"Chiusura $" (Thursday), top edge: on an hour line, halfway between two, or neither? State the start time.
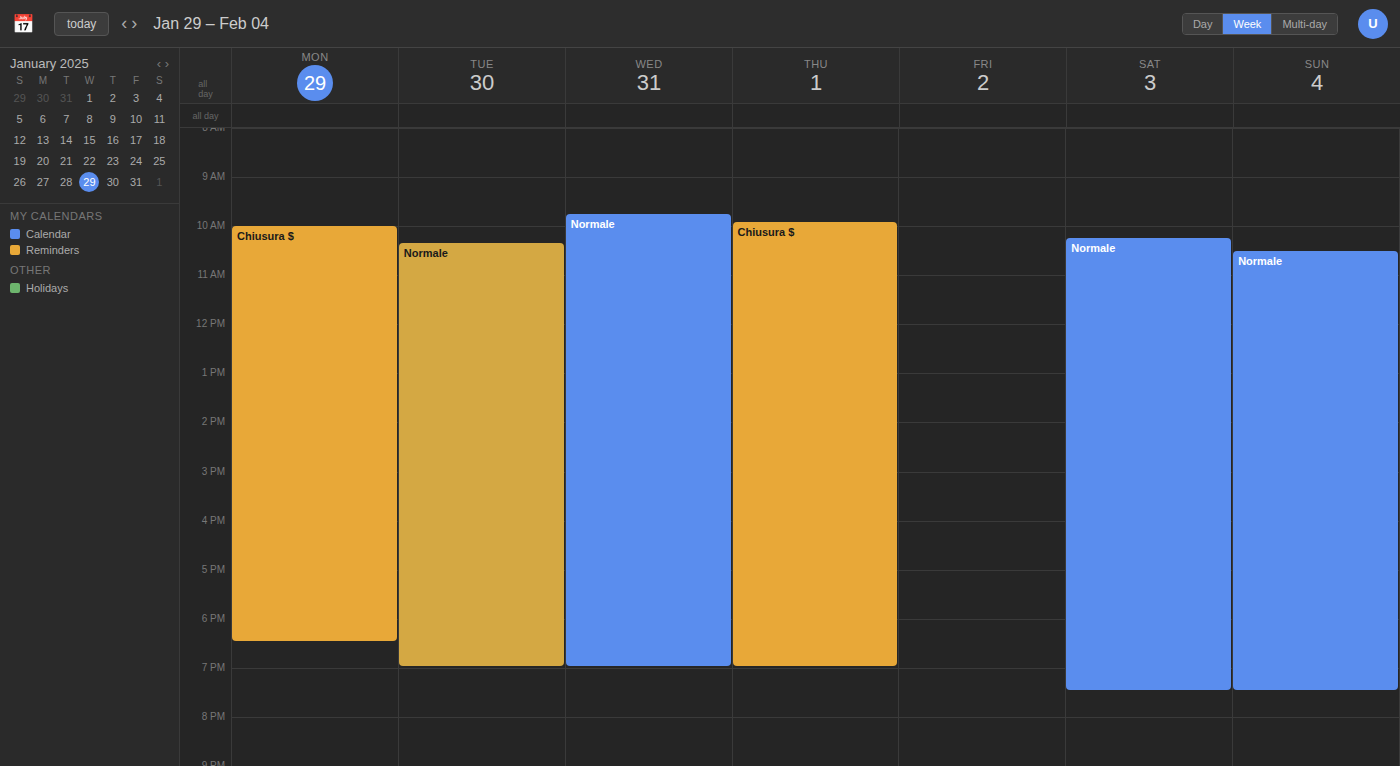
9:55 AM -- neither: 55 minutes below the 9 AM line and 5 minutes above the 10 AM line.